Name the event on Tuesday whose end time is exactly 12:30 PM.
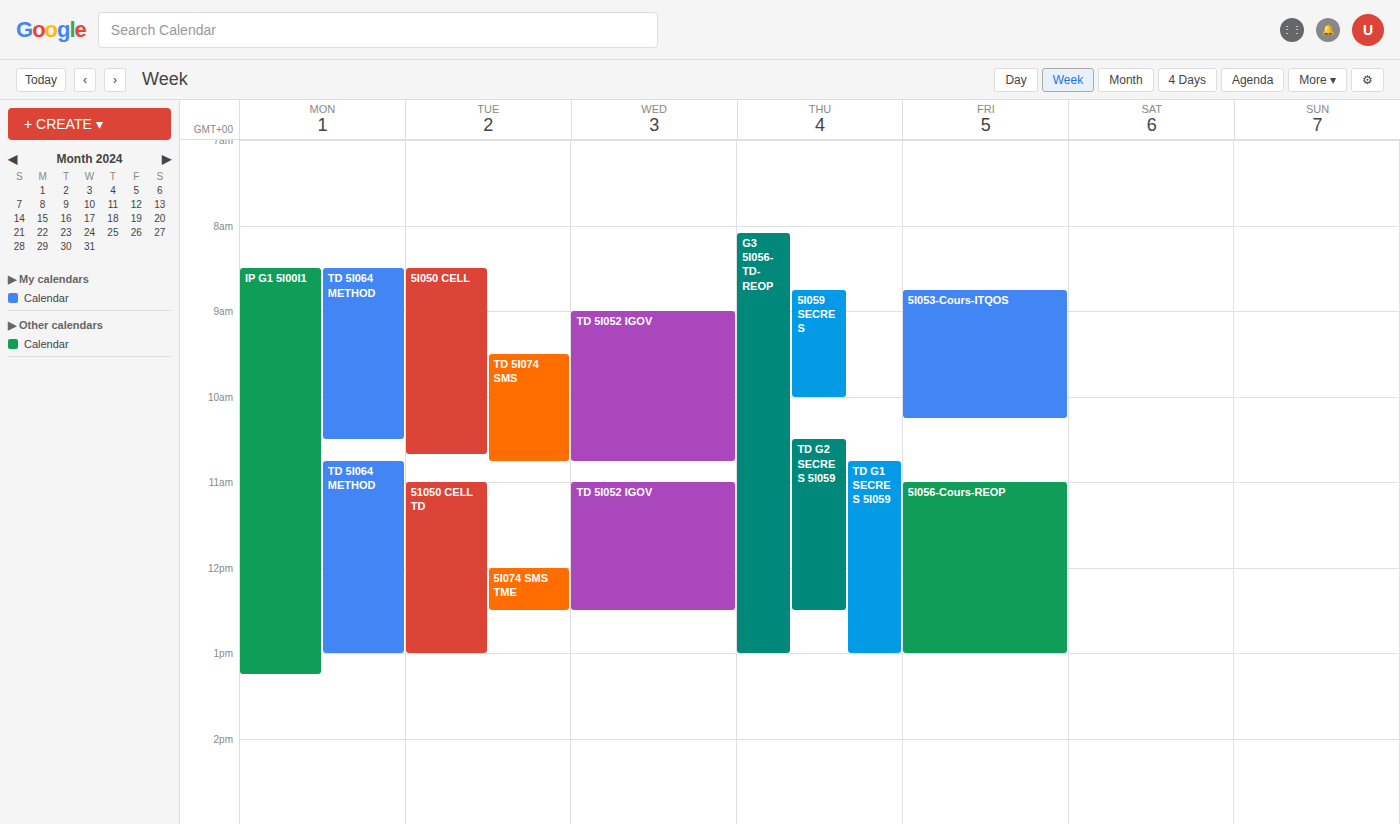
"5I074 SMS TME"